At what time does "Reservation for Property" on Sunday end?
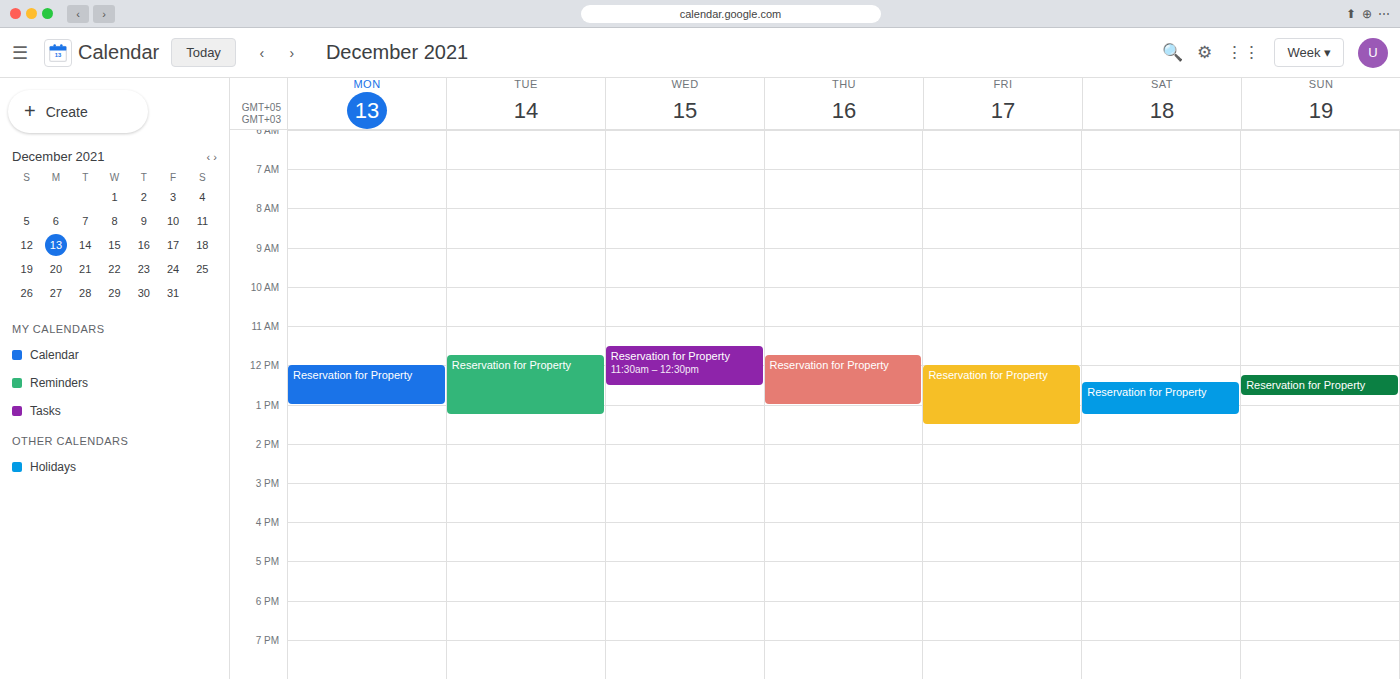
12:45 PM